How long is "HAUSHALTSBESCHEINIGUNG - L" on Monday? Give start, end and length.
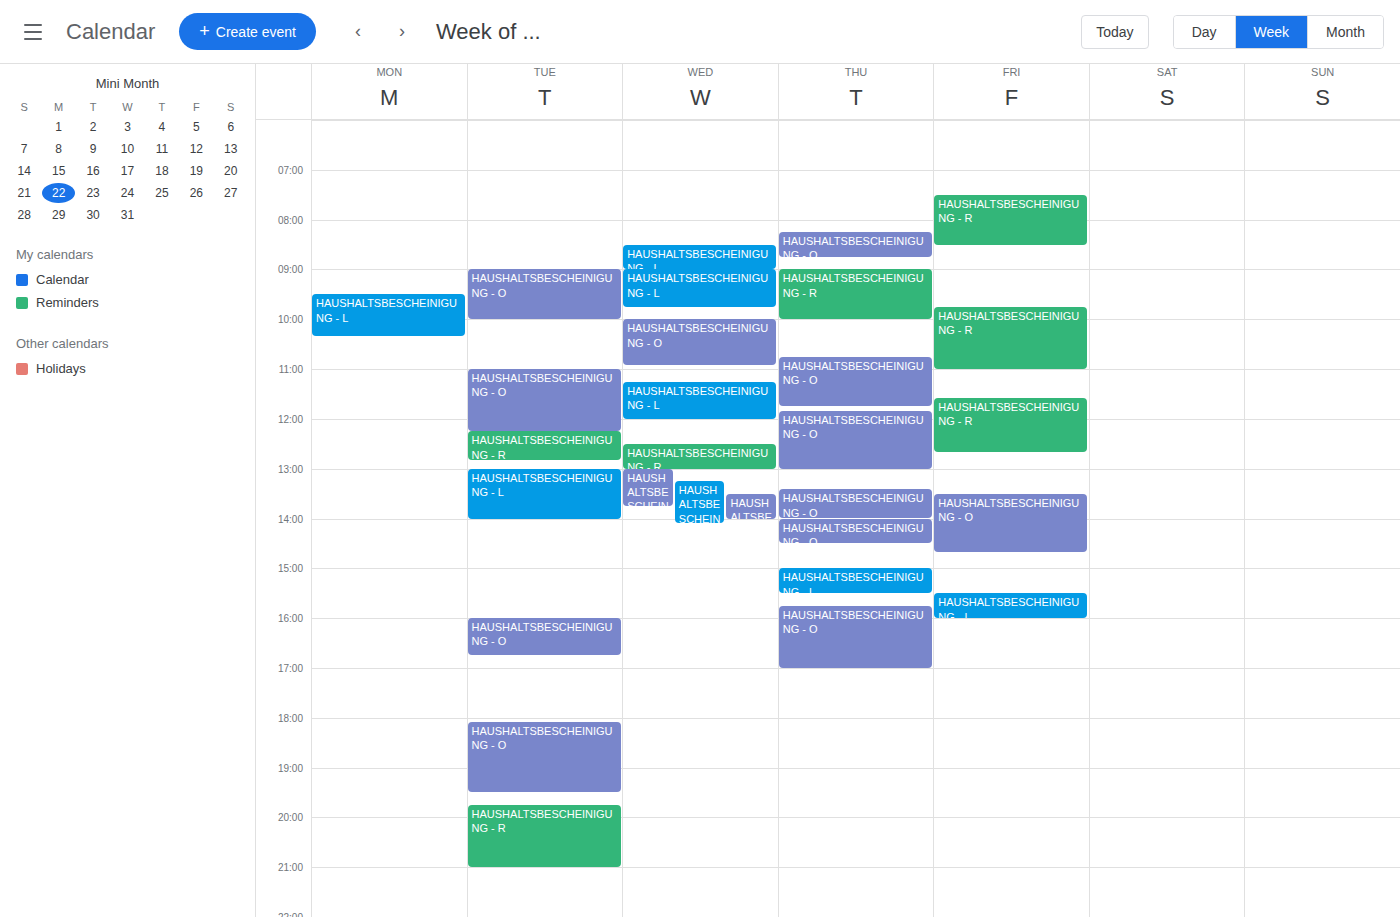
9:30 AM to 10:20 AM, 50 minutes